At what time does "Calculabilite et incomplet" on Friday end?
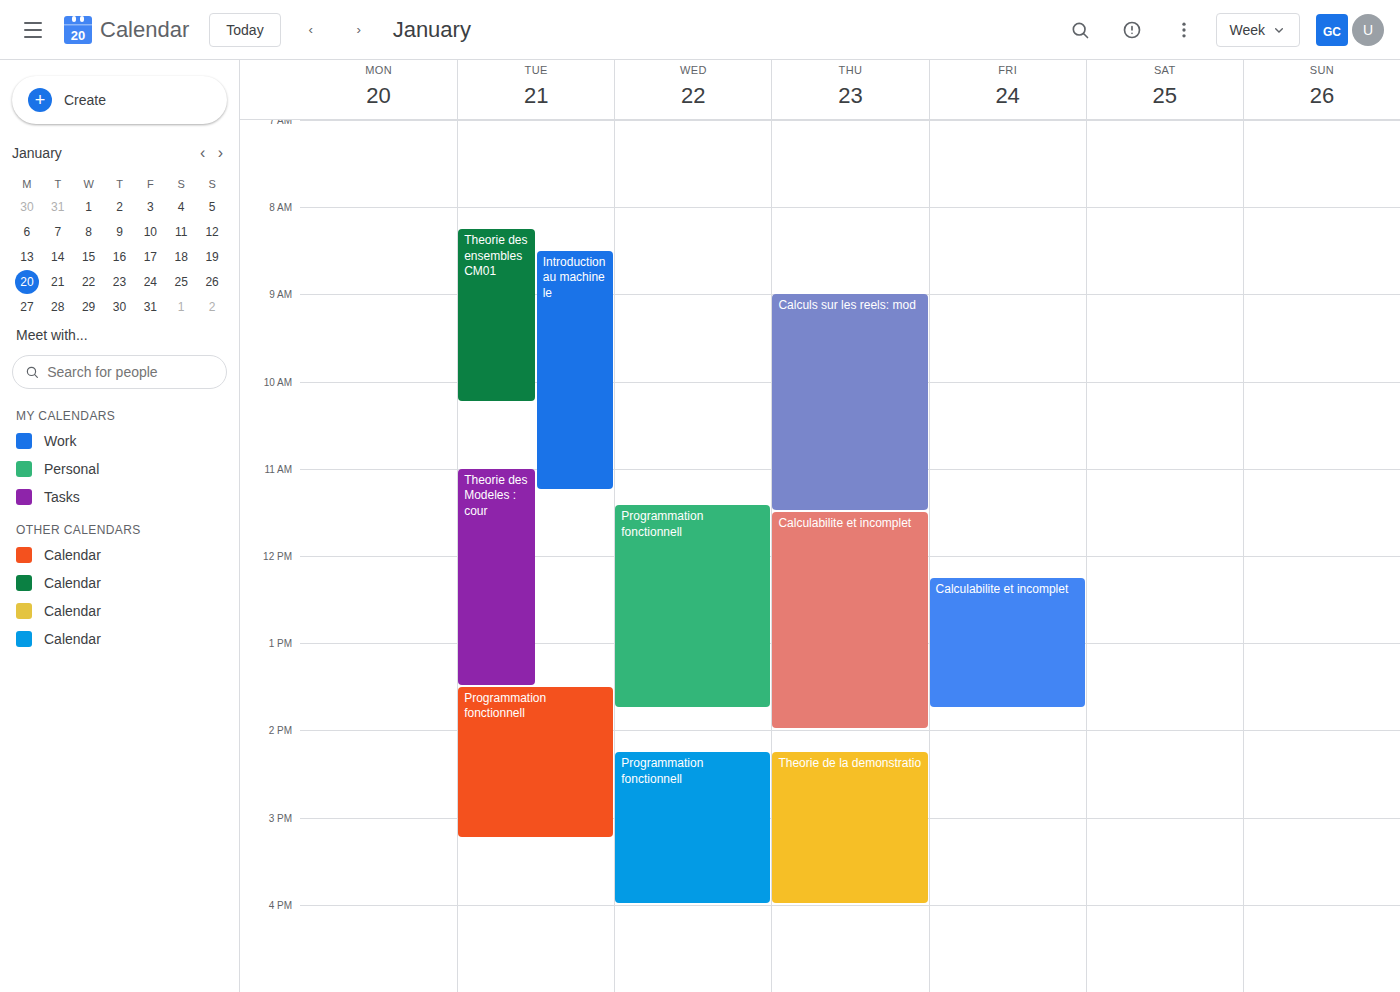
1:45 PM